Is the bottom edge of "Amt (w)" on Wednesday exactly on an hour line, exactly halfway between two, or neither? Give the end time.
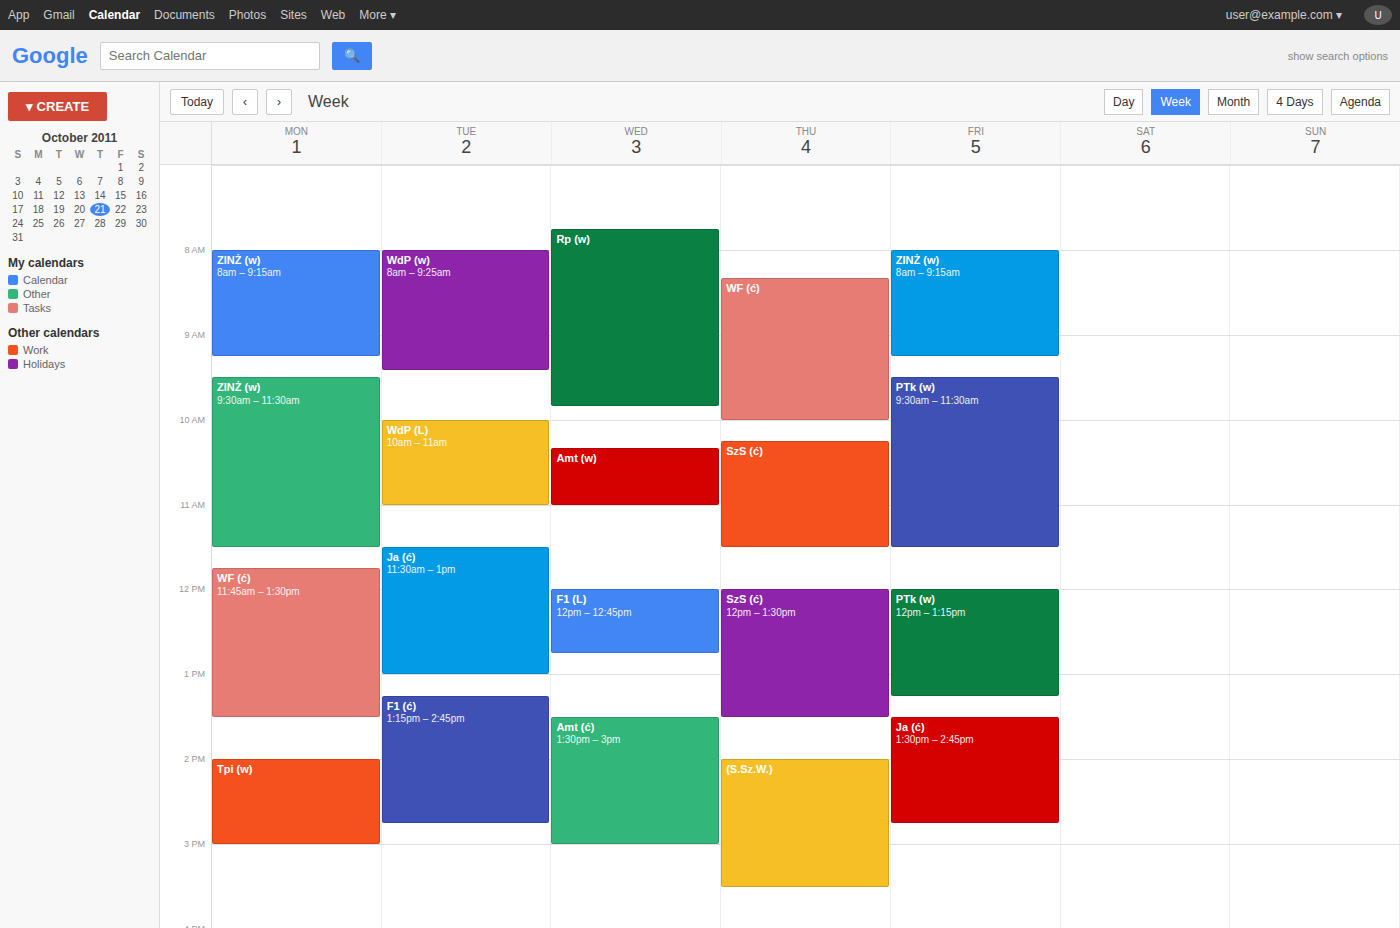
11:00 AM -- exactly on the 11 AM line.